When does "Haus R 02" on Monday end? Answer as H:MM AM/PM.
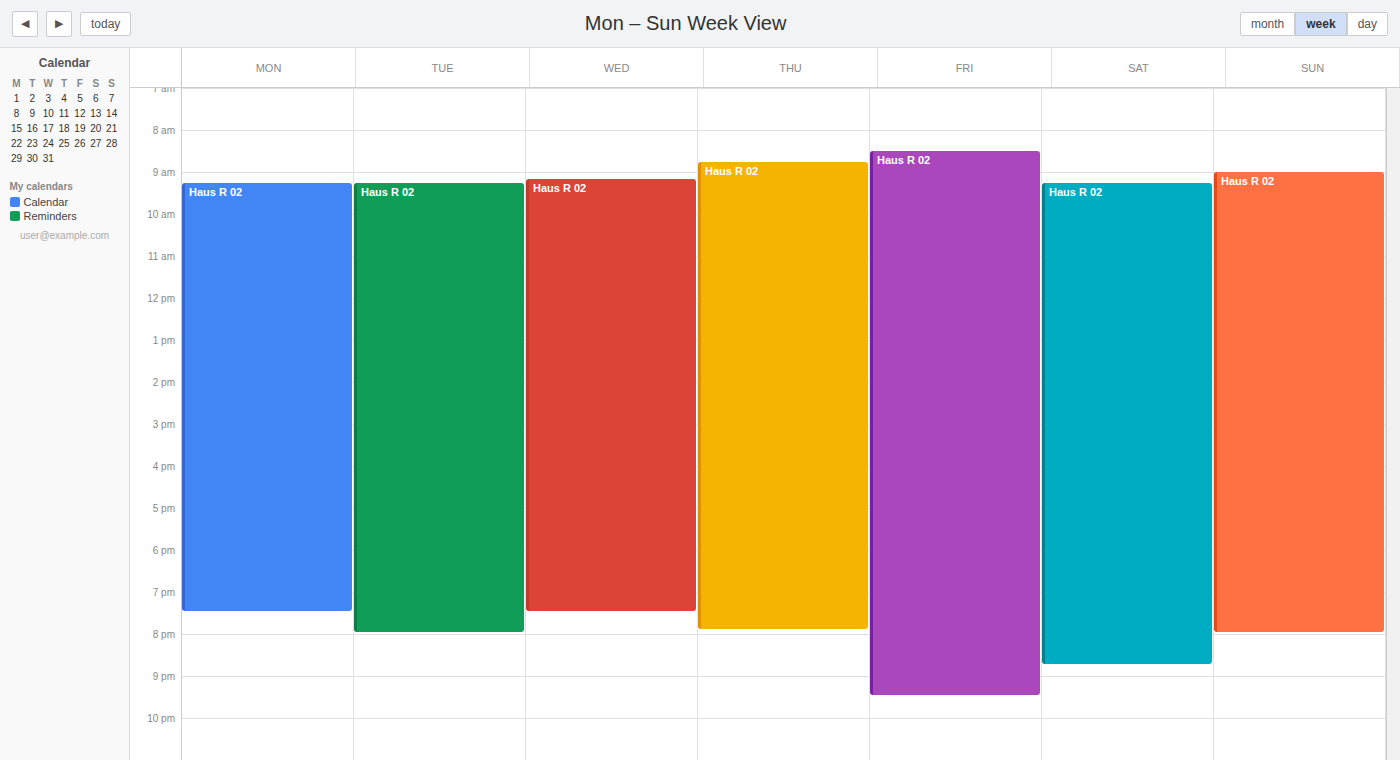
7:30 PM